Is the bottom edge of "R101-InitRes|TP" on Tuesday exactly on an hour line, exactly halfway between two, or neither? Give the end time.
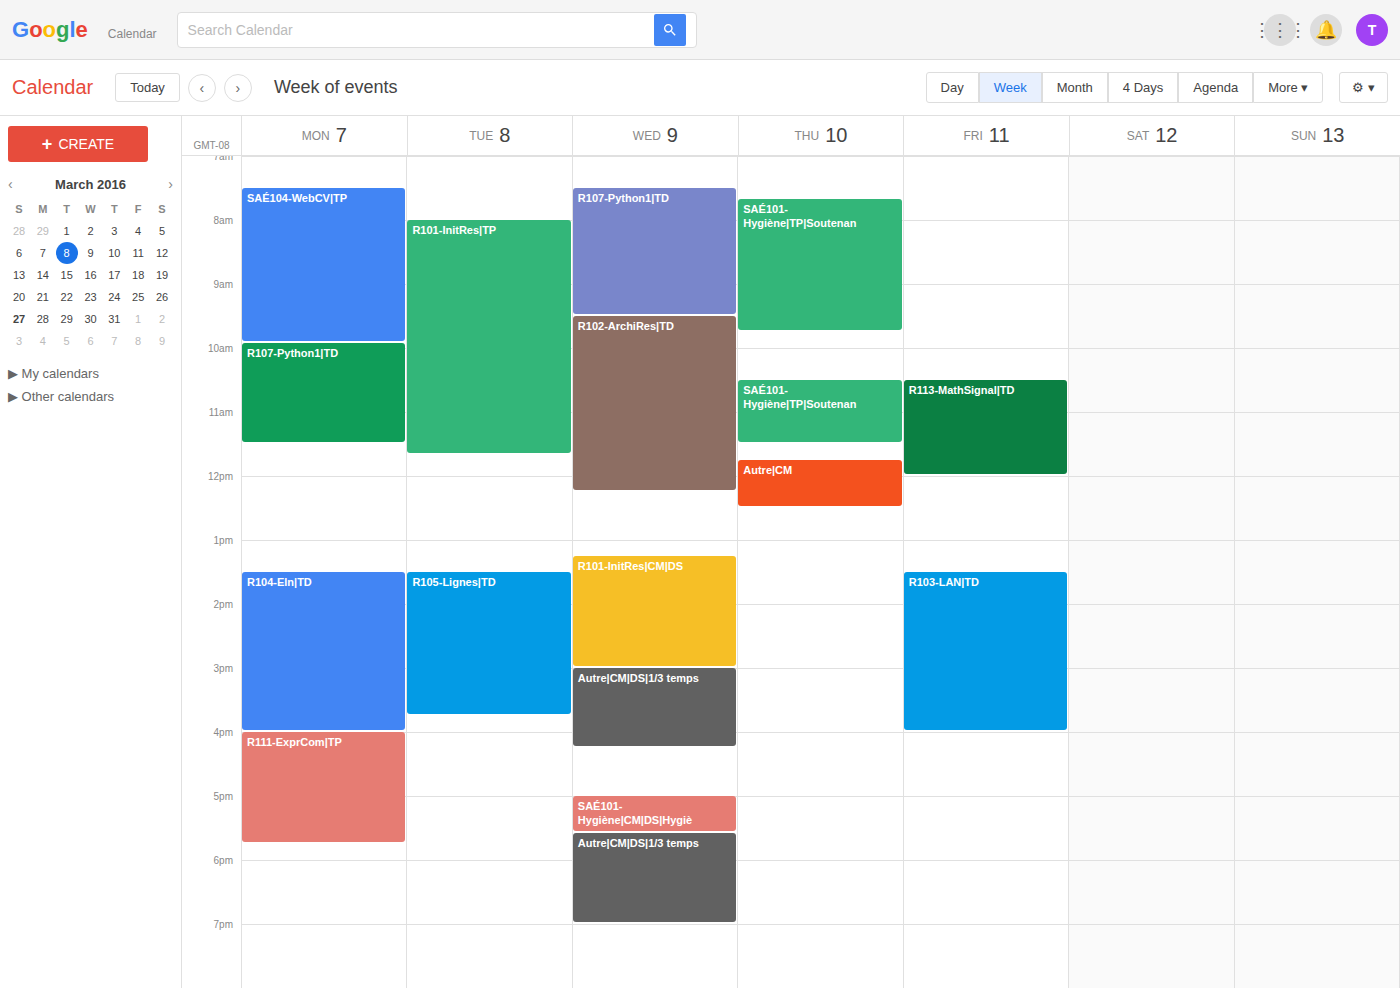
11:40 AM -- neither: 40 minutes below the 11 AM line and 20 minutes above the 12 PM line.